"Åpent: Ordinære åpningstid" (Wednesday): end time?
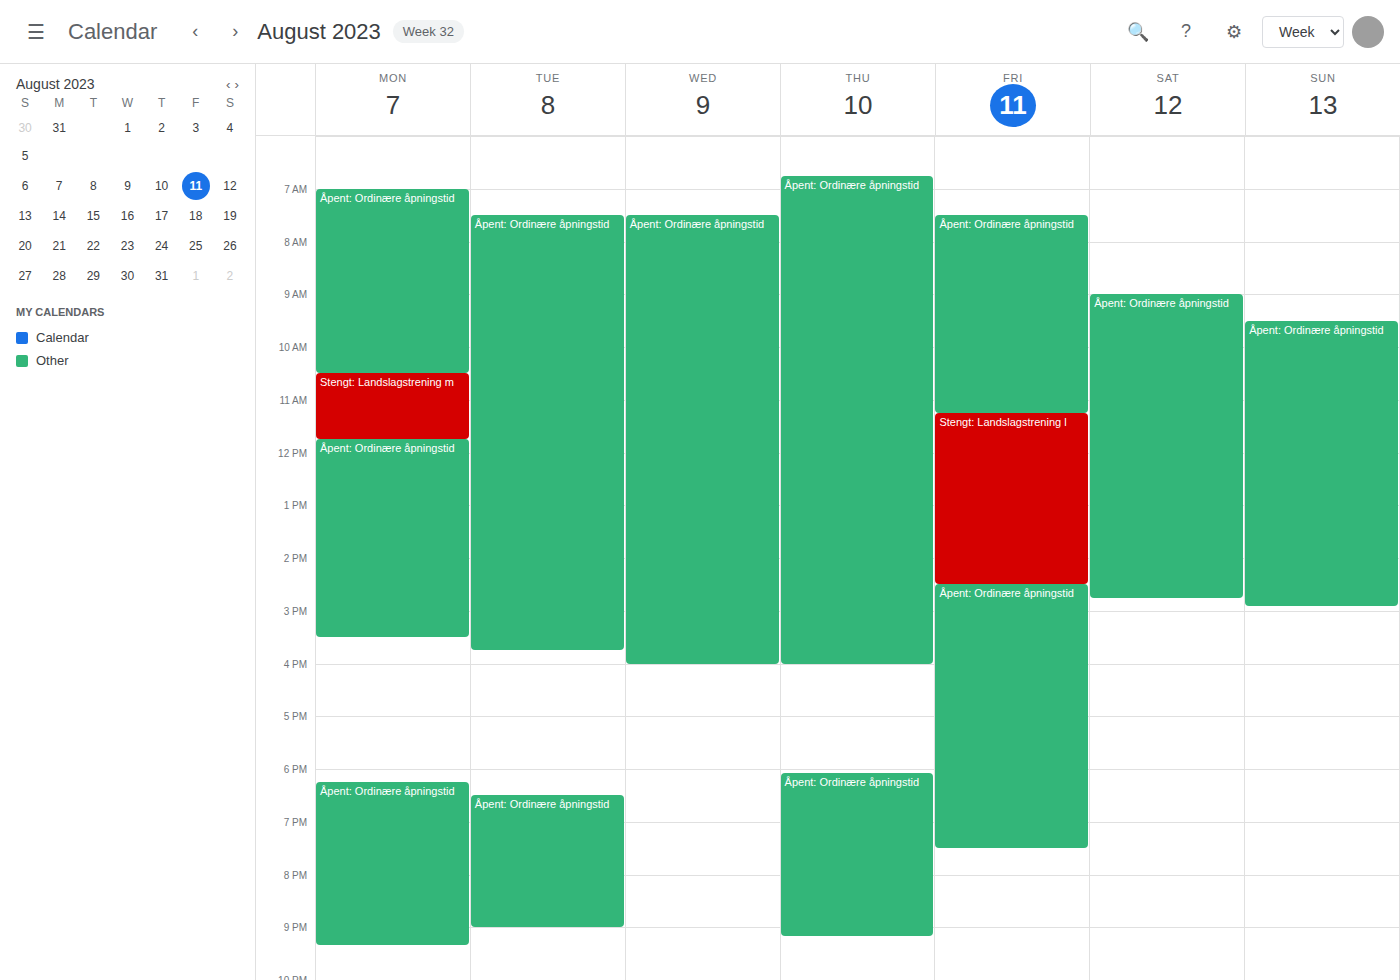
4:00 PM